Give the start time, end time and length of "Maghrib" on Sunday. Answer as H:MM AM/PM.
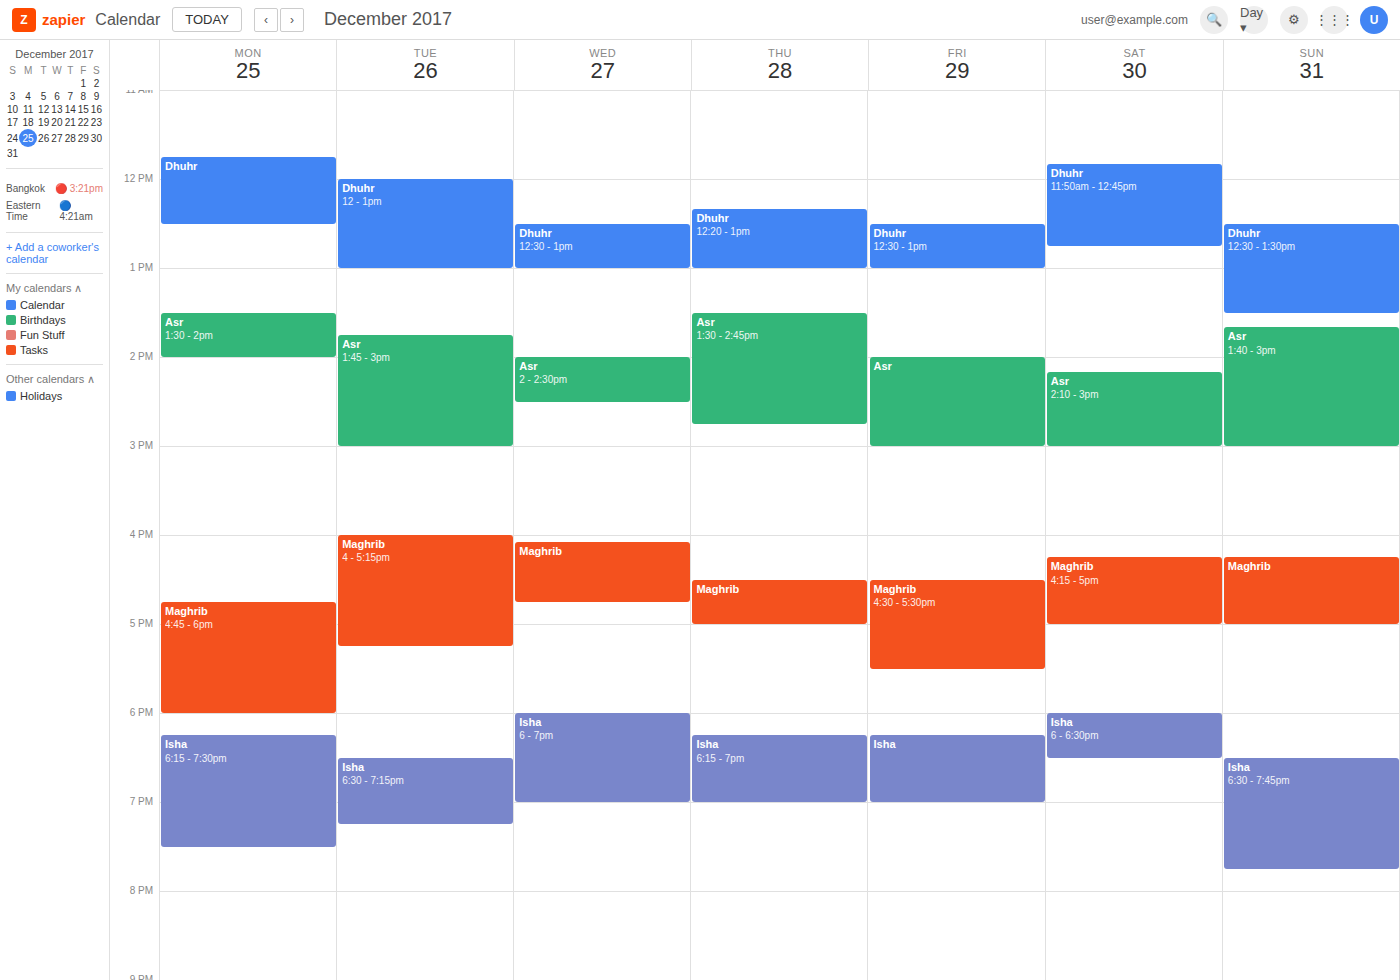
4:15 PM to 5:00 PM, 45 minutes